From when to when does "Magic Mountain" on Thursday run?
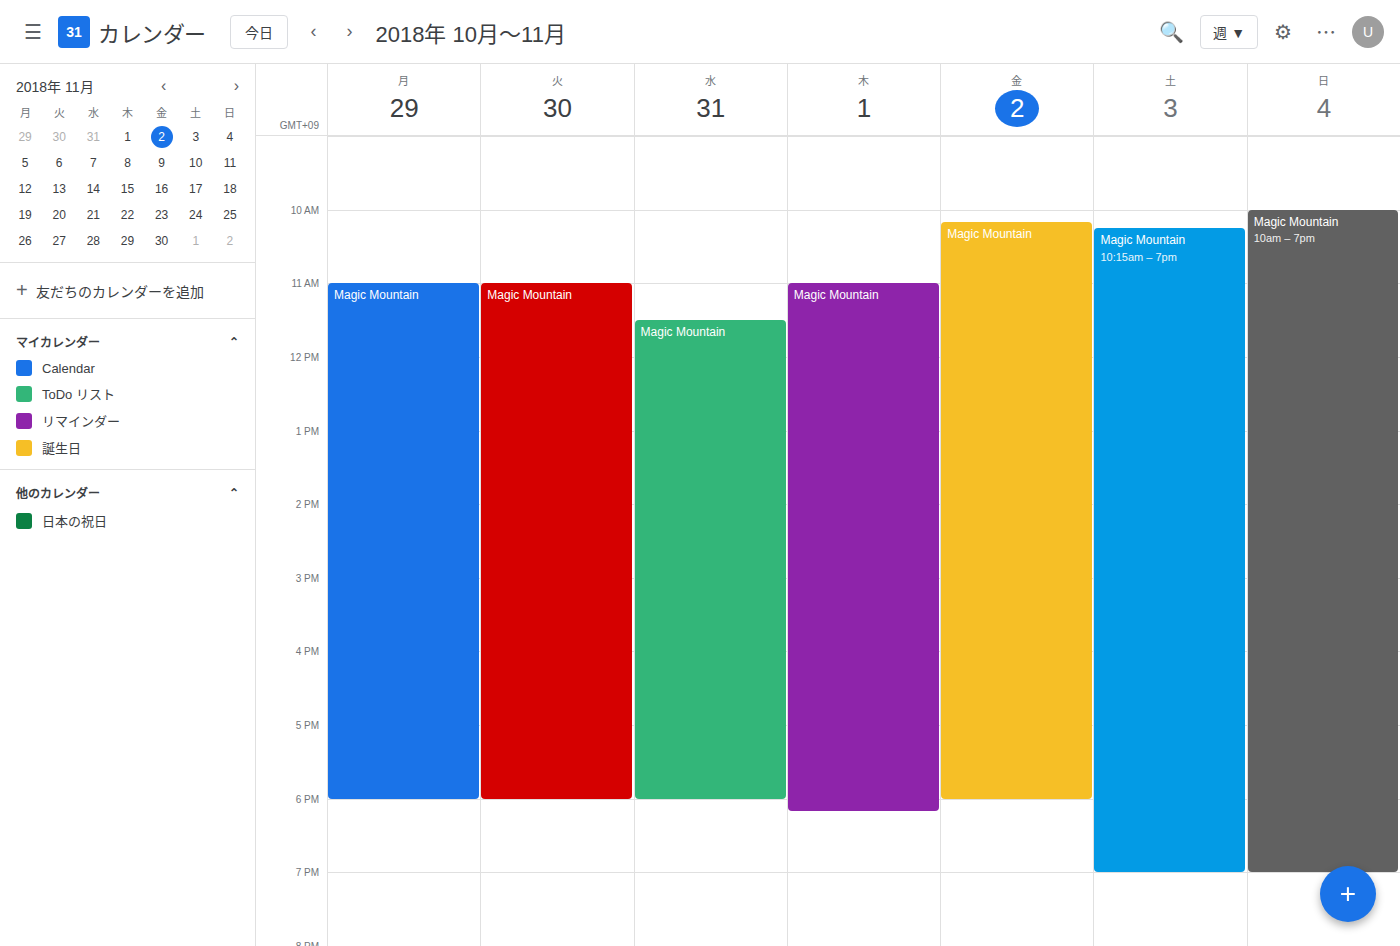
11:00 to 18:10